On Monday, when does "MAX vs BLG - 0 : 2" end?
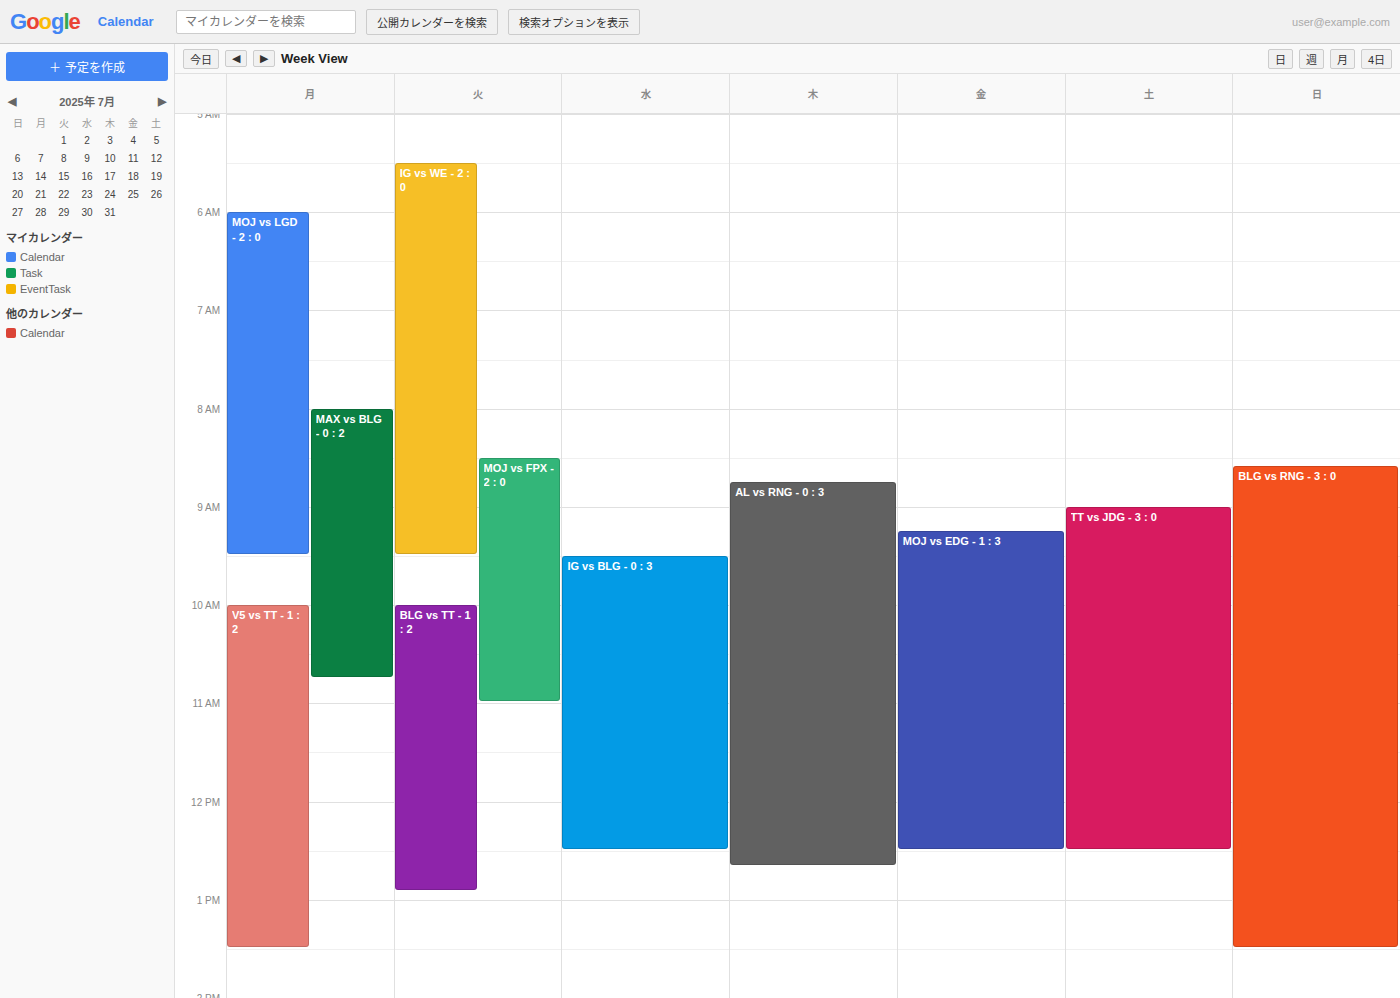
10:45 AM